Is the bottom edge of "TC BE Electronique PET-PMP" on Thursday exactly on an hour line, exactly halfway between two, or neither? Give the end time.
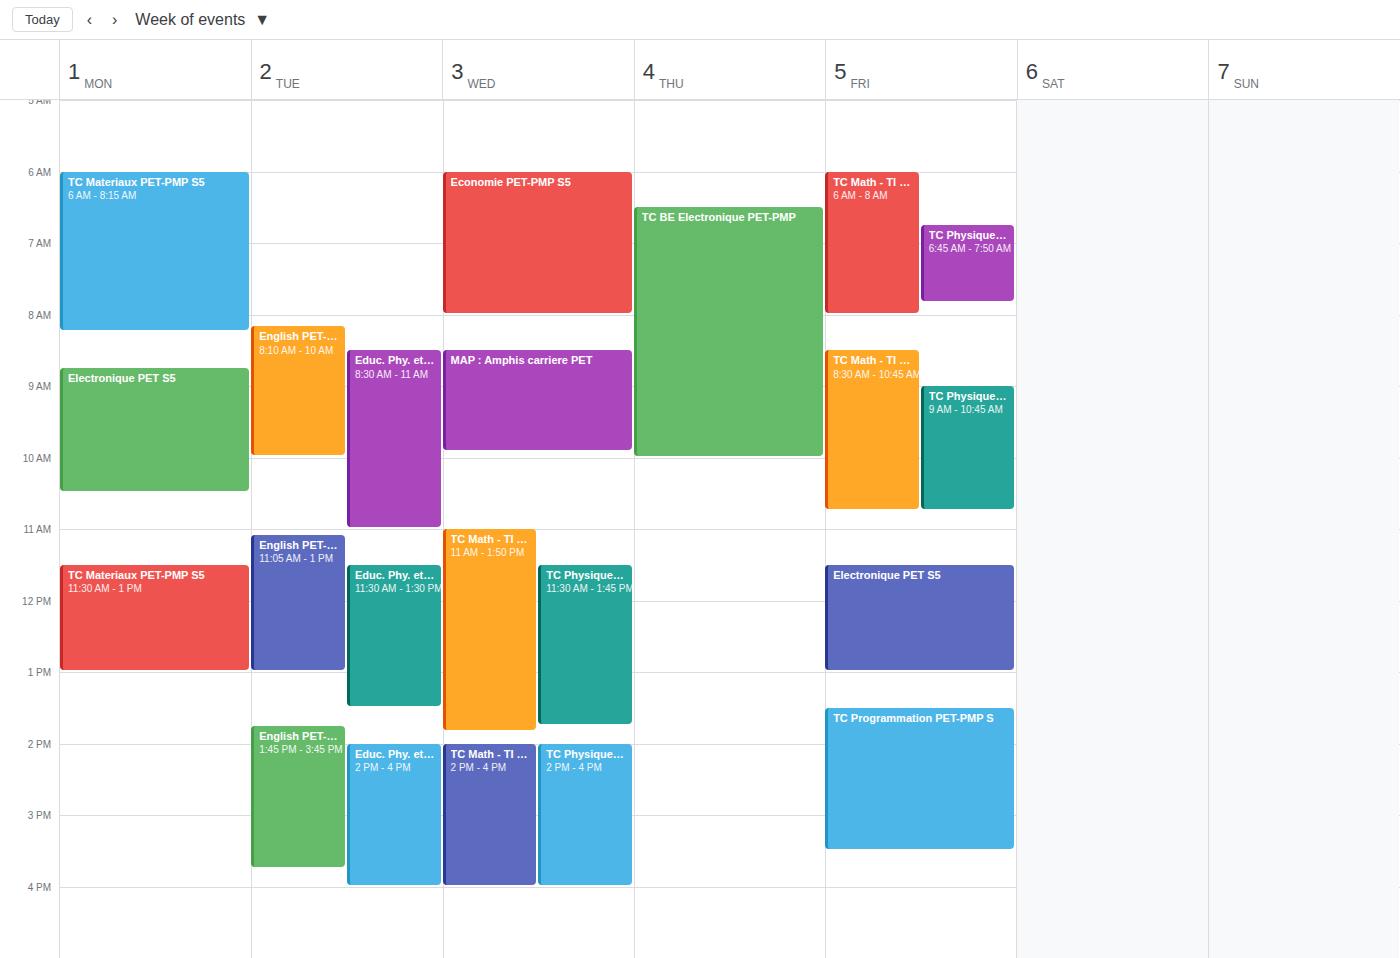
10:00 AM -- exactly on the 10 AM line.